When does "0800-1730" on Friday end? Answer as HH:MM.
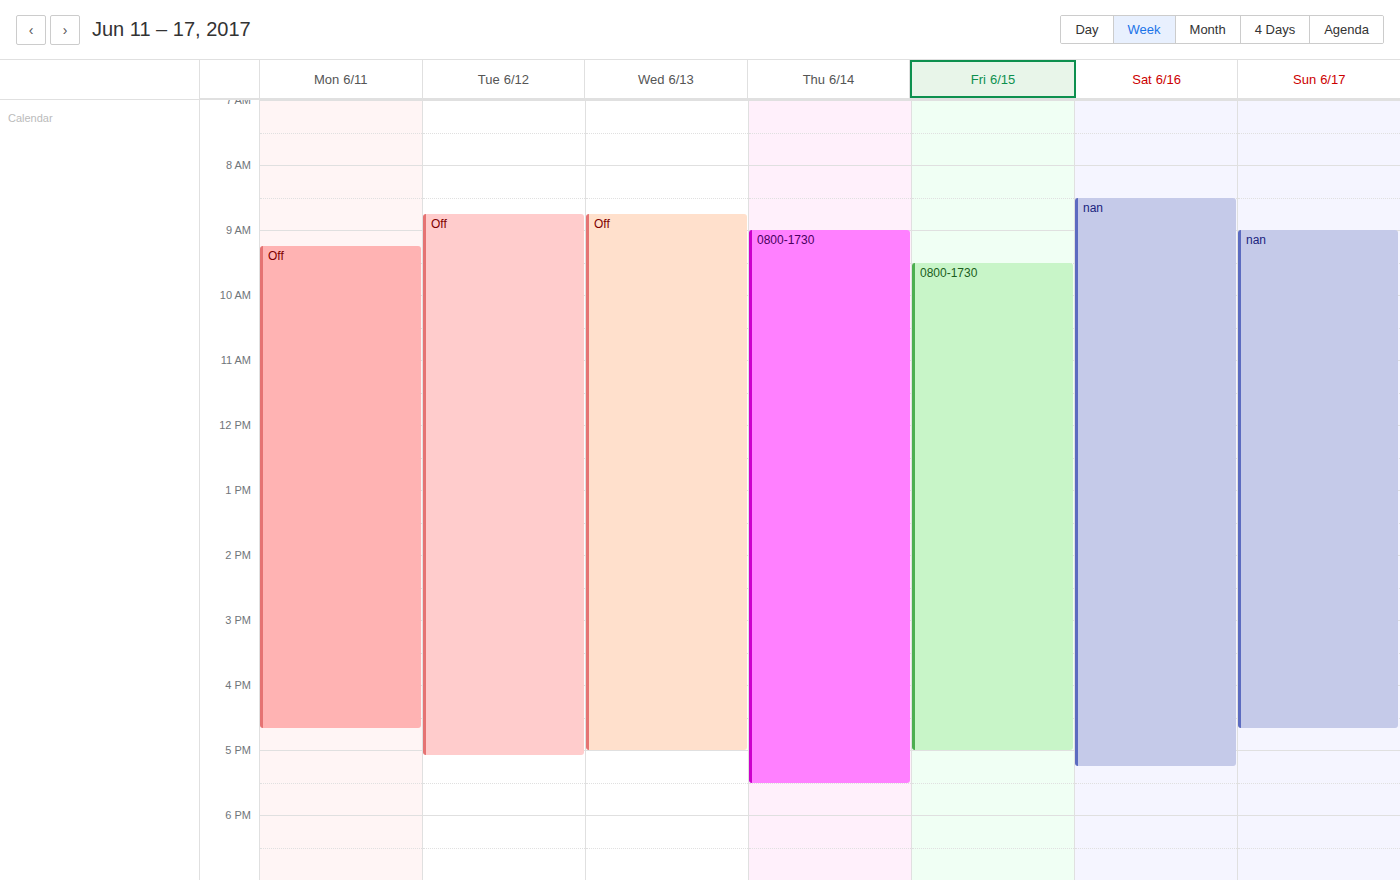
17:00